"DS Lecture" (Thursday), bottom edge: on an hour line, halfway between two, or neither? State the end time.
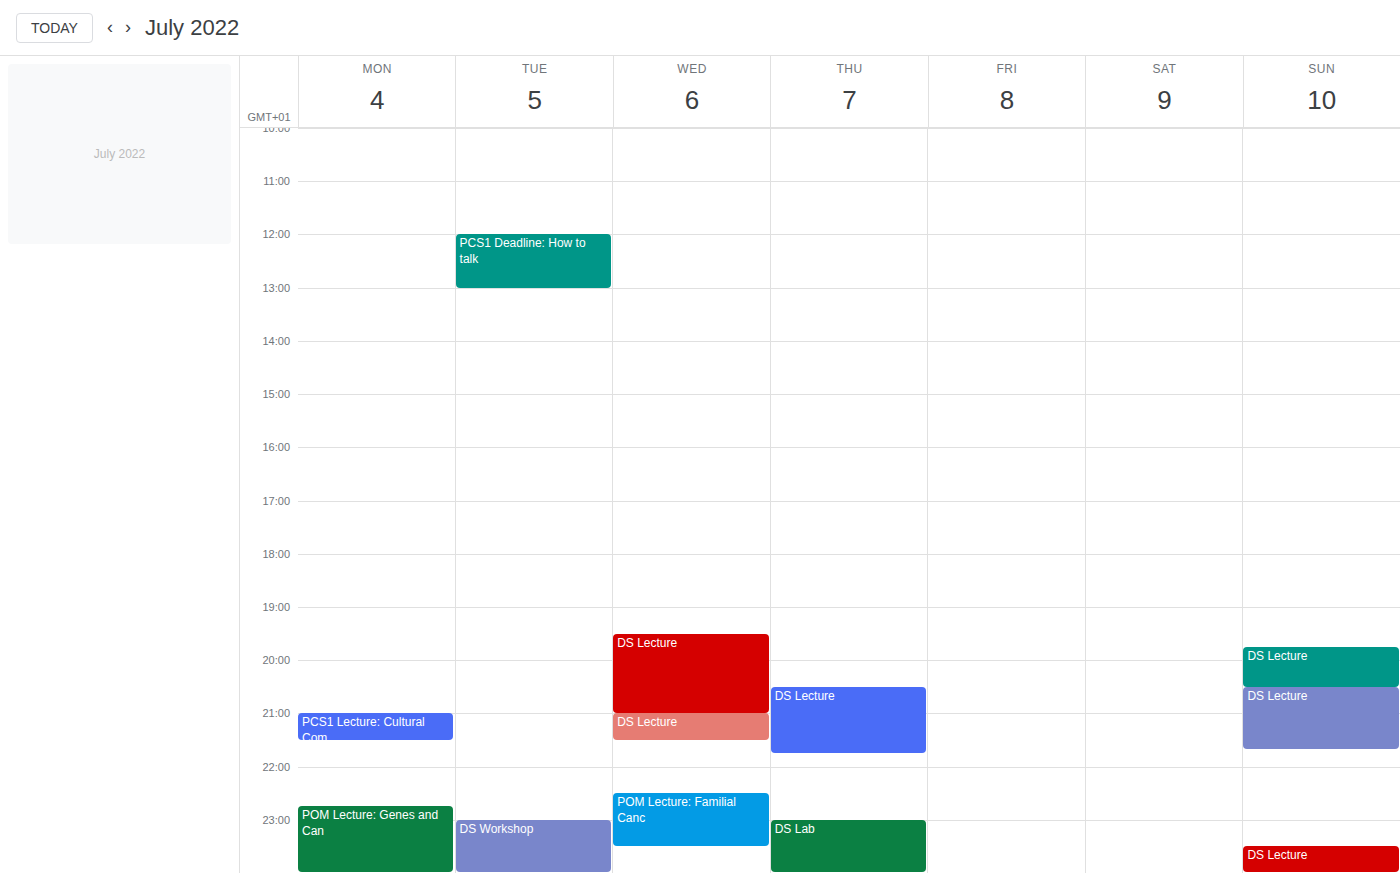
9:45 PM -- neither: three quarters of the way from the 9 PM line to the 10 PM line.